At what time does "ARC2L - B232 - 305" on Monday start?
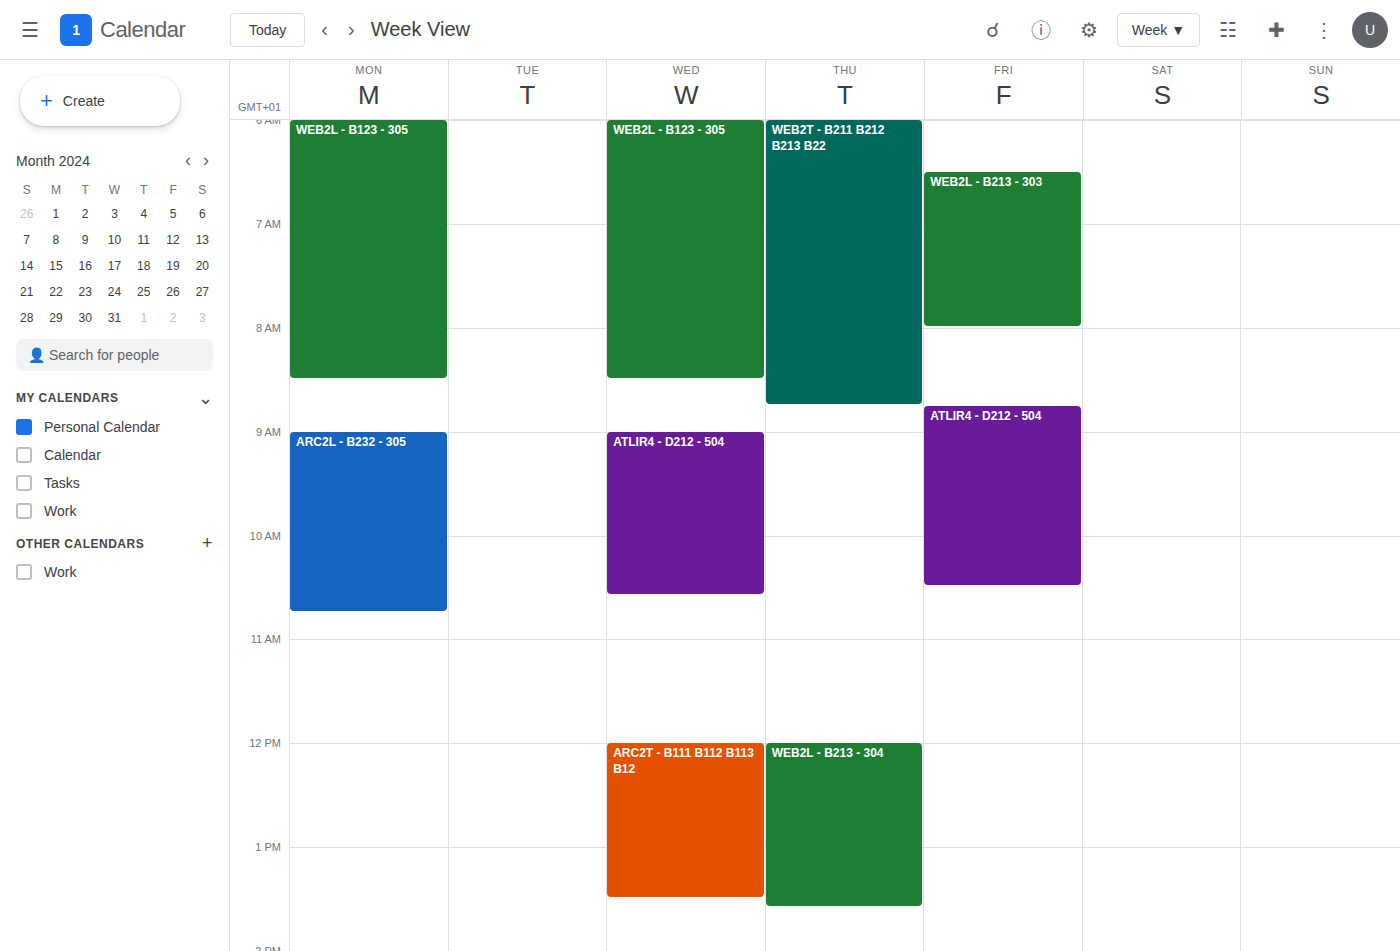
9:00 AM